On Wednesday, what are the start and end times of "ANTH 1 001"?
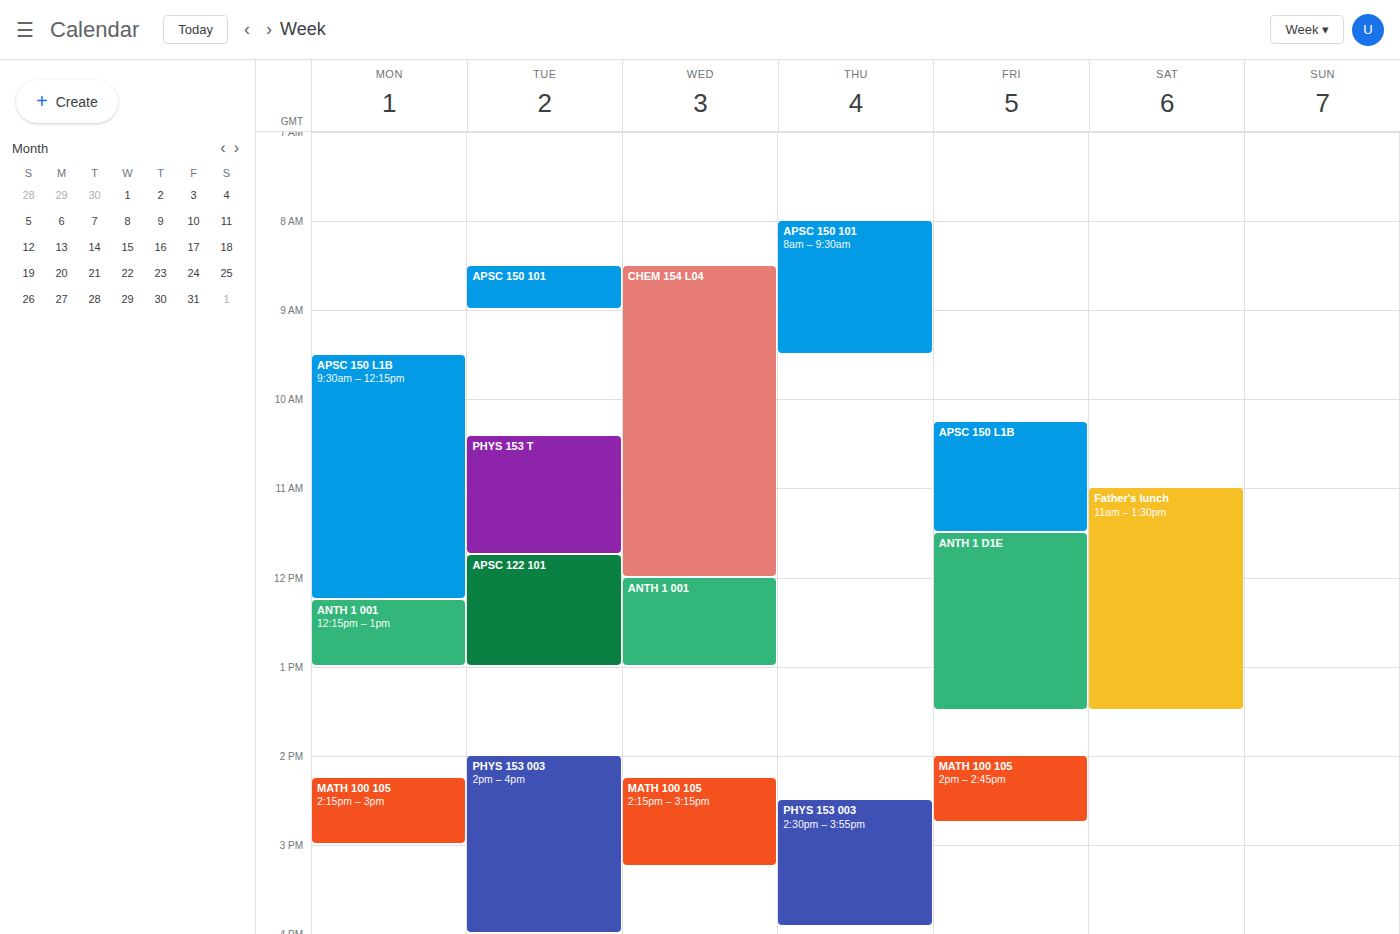
12:00 to 13:00